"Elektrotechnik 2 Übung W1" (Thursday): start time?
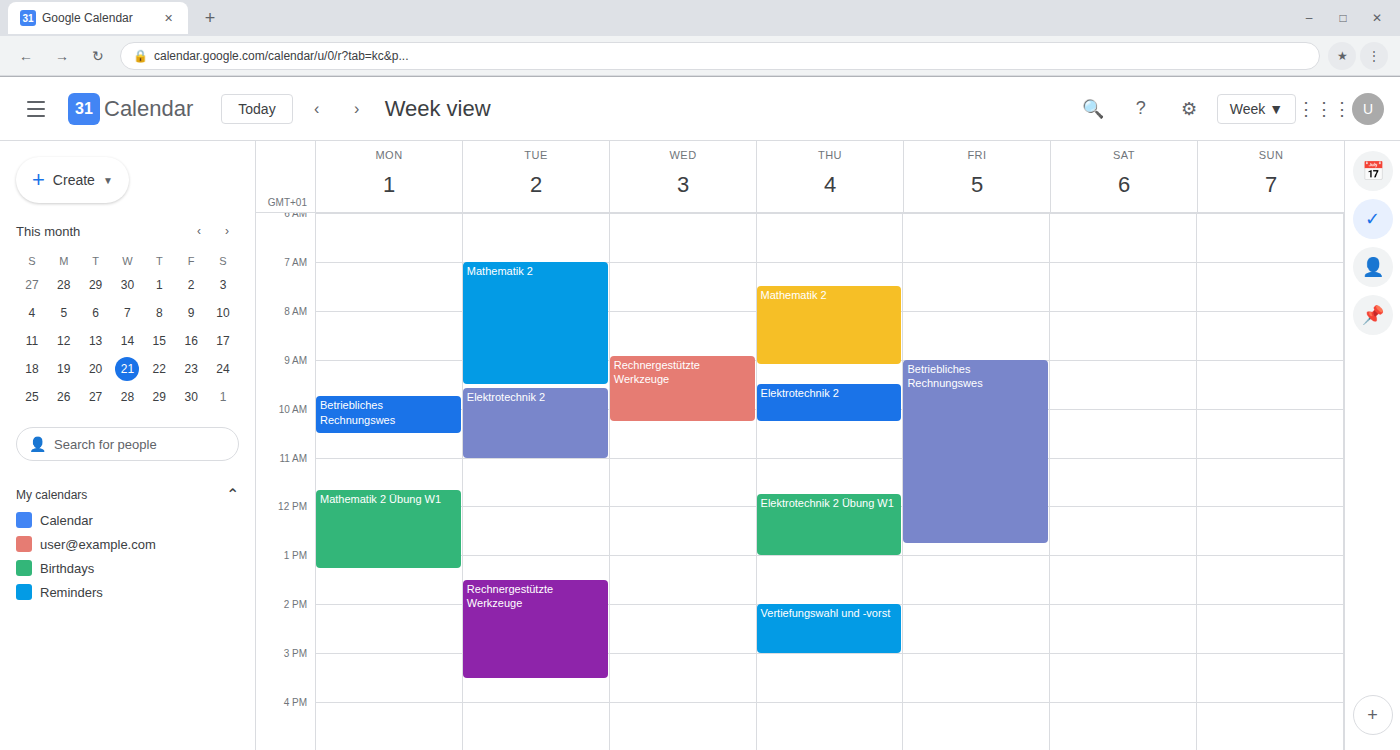
11:45 AM